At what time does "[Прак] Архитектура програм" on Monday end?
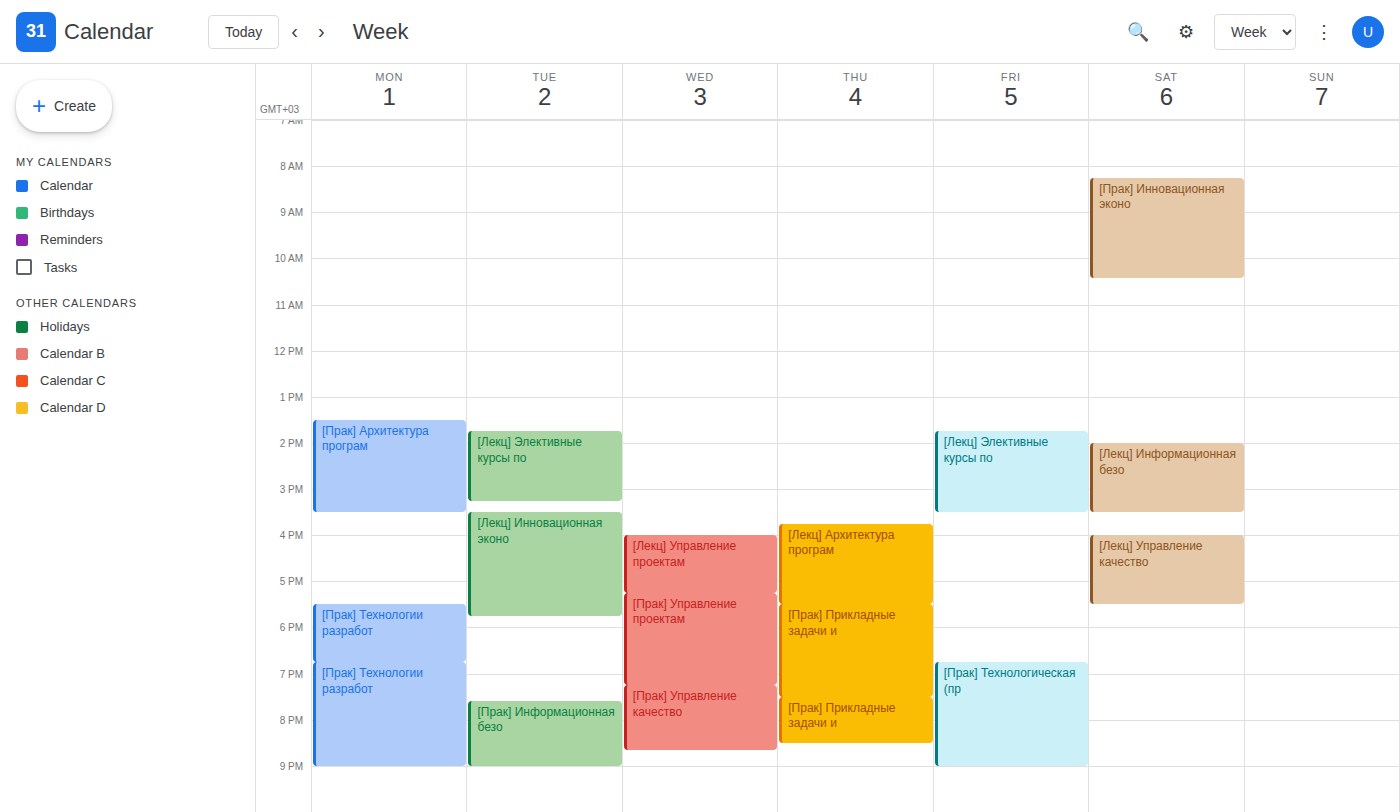
15:30